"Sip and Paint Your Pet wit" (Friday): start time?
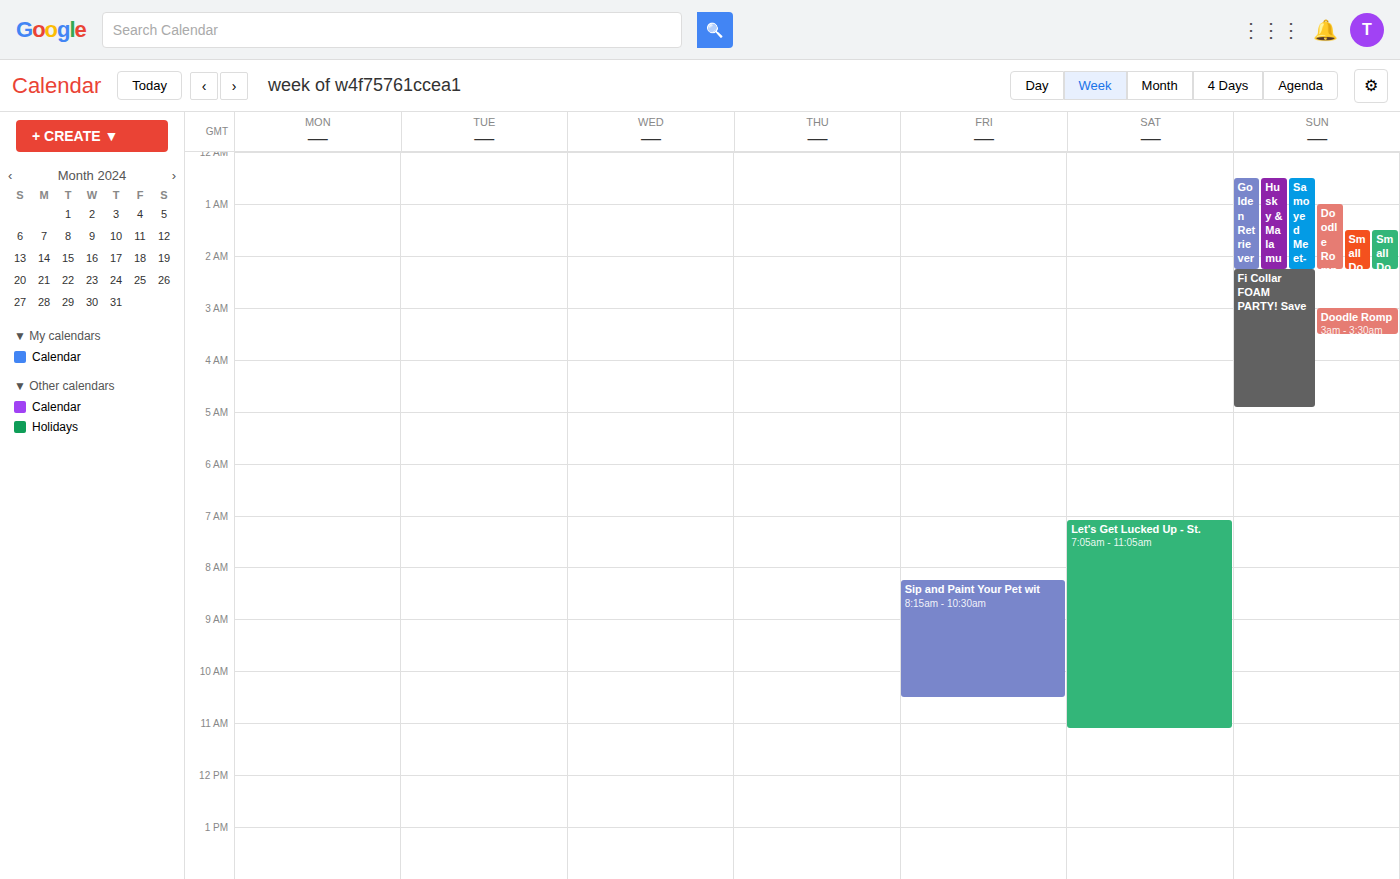
8:15 AM